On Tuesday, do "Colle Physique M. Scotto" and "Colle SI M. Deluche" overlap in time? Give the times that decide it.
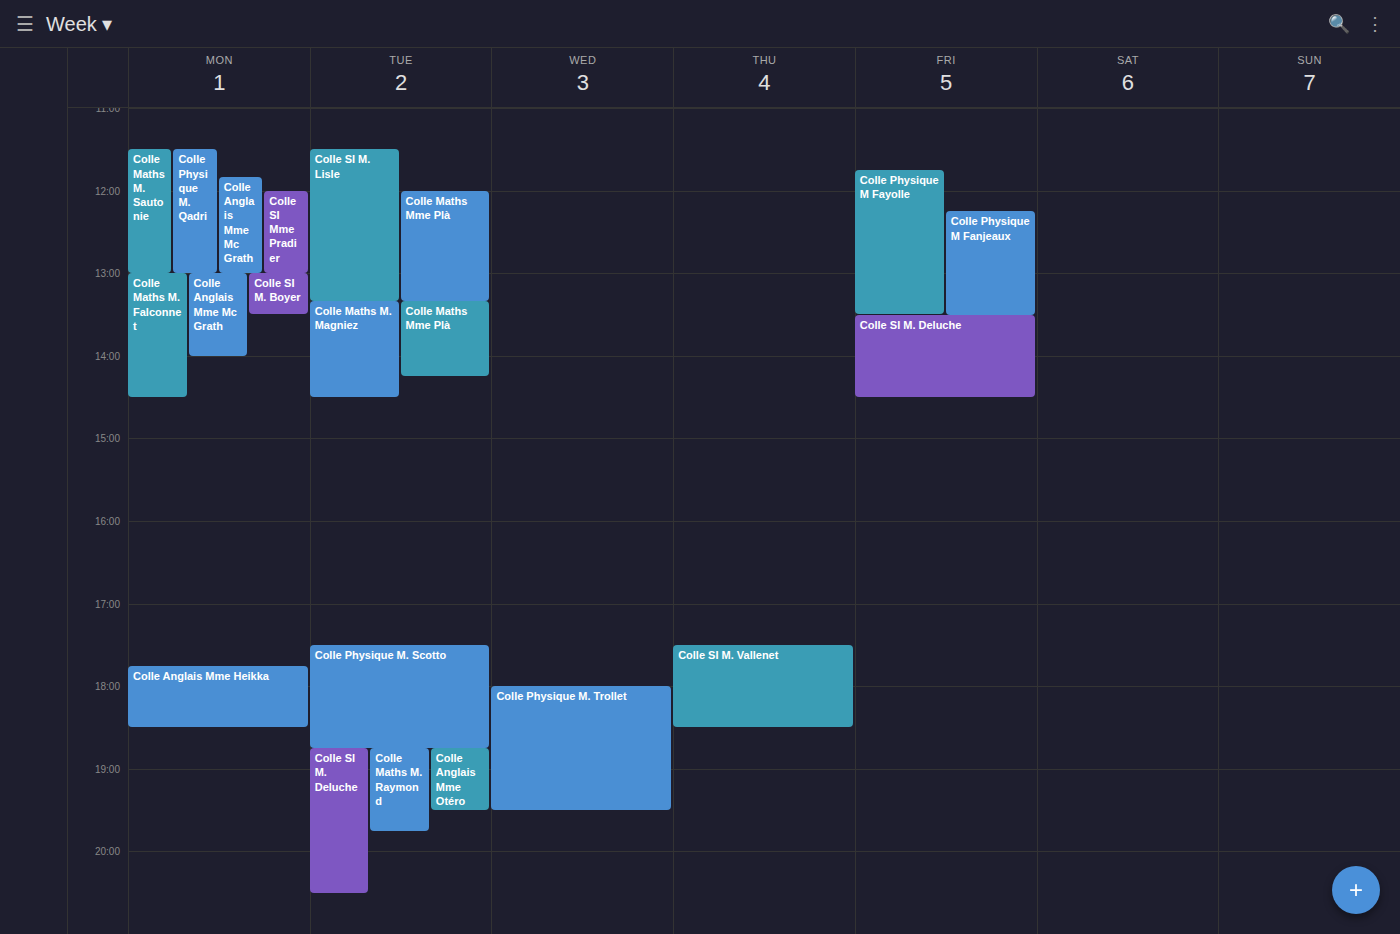
"Colle Physique M. Scotto" ends at 6:45 PM, exactly when "Colle SI M. Deluche" starts -- they touch but do not overlap.